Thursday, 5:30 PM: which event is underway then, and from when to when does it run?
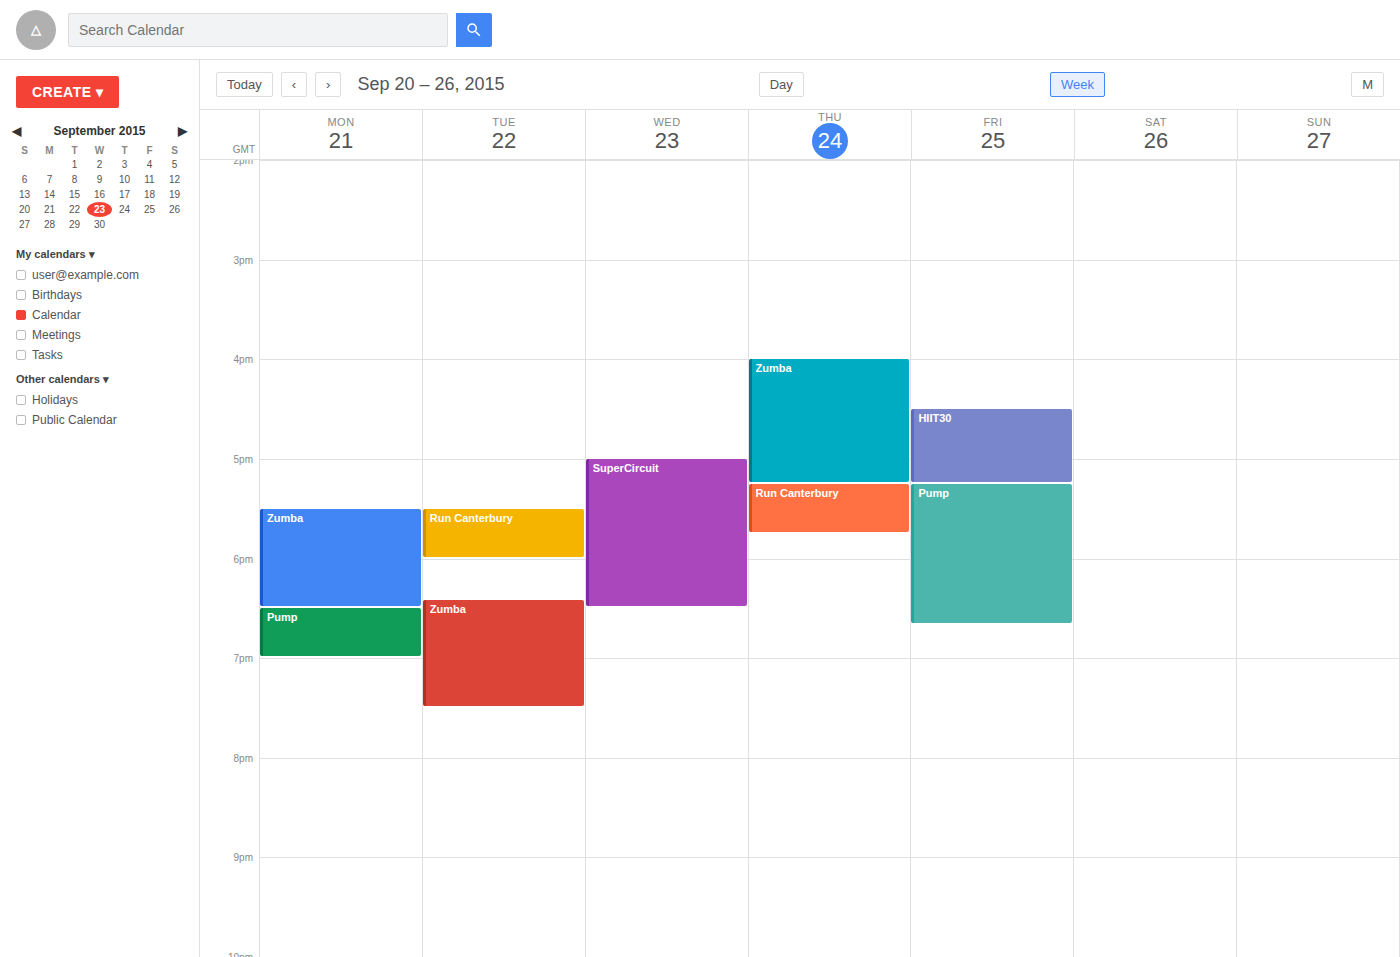
"Run Canterbury", 5:15 PM to 5:45 PM